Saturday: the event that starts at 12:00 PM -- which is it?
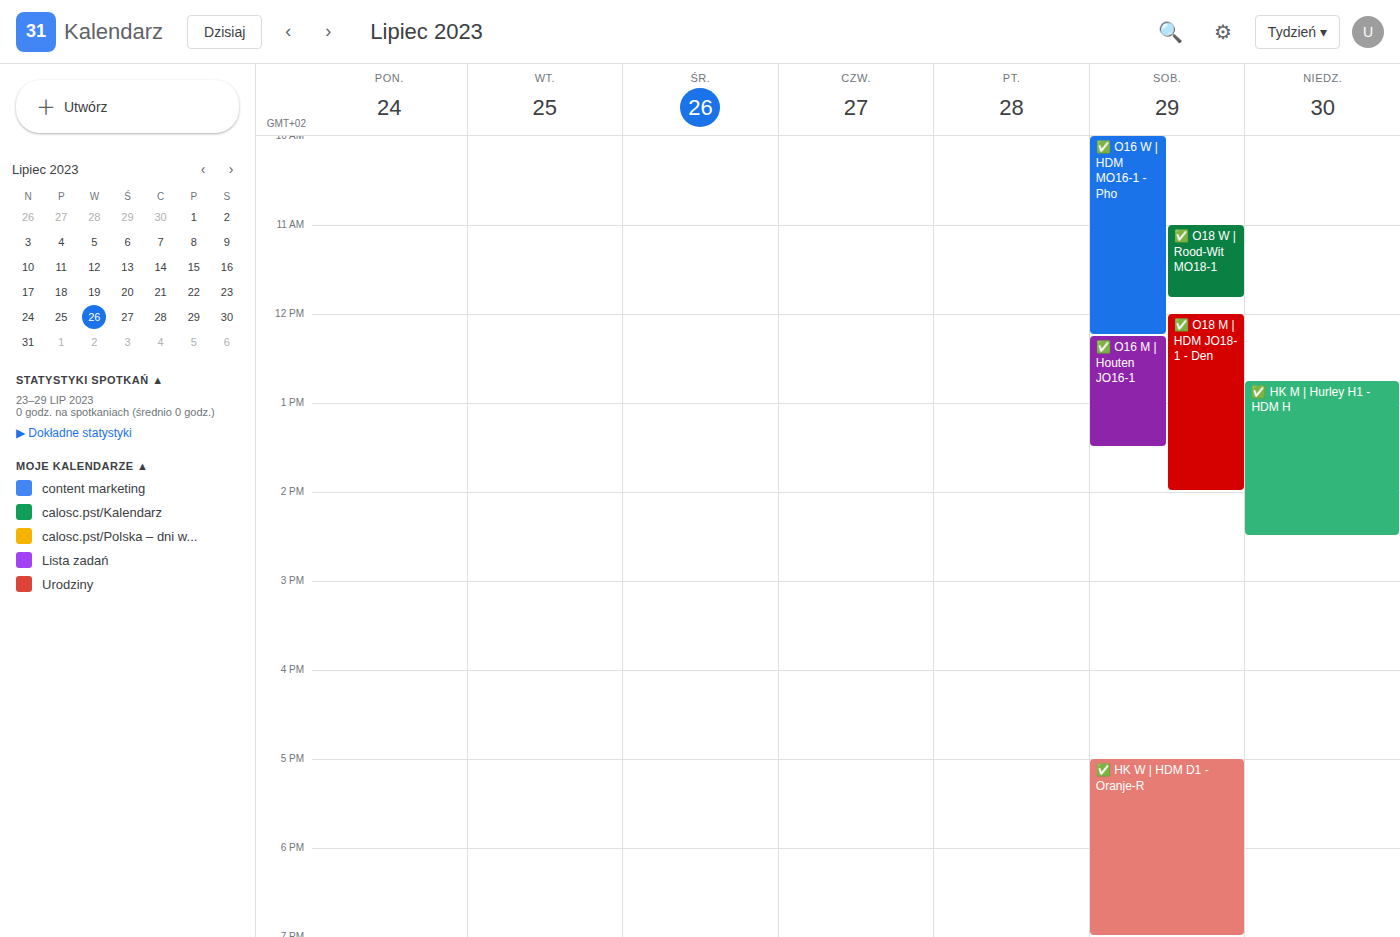
"✅ O18 M | HDM JO18-1 - Den"